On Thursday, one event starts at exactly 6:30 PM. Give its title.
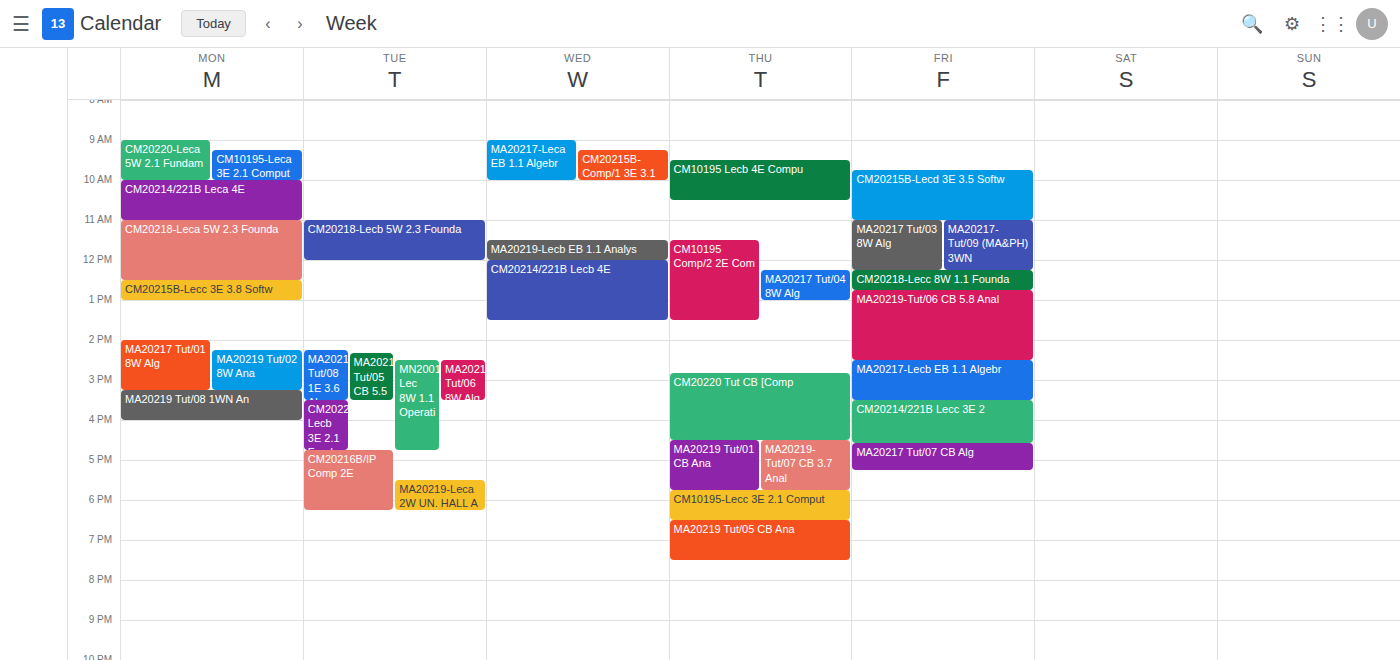
"MA20219 Tut/05 CB Ana"